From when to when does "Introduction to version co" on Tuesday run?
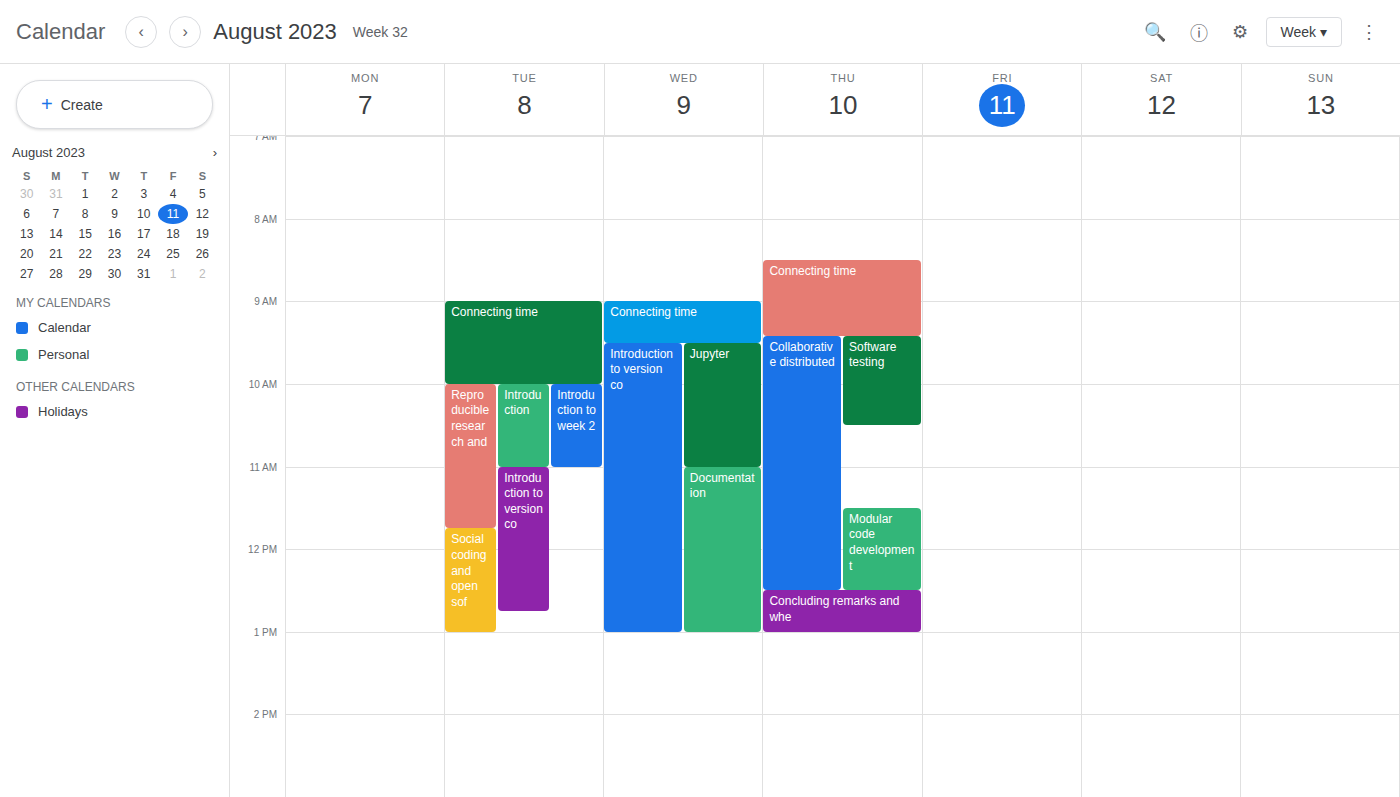
11:00 to 12:45